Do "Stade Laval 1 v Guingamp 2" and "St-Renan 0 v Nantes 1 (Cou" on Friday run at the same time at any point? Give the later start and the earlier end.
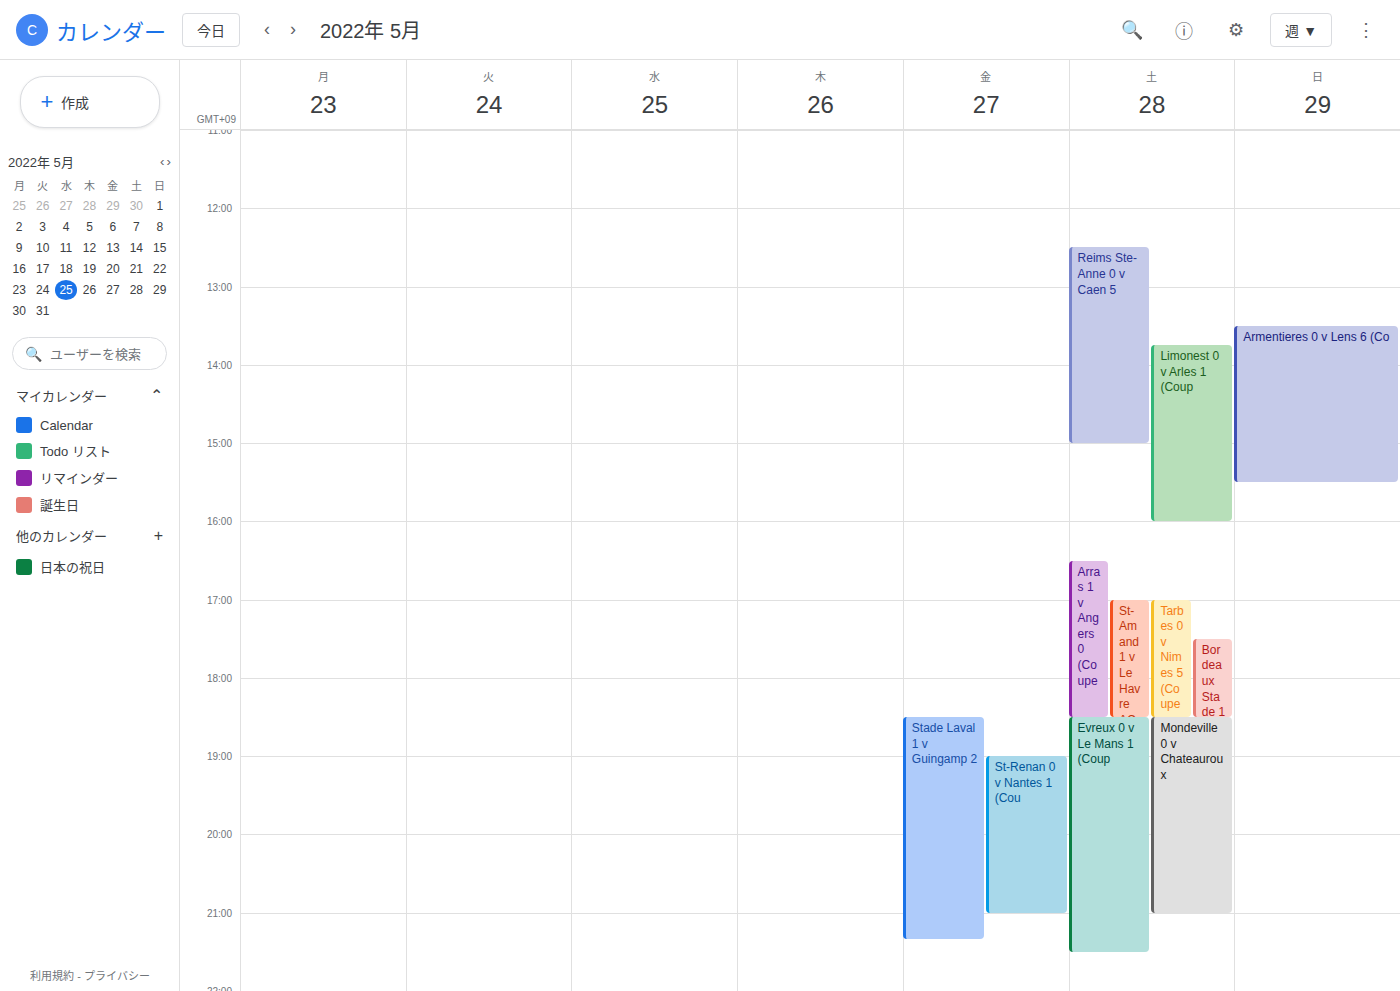
"St-Renan 0 v Nantes 1 (Cou" runs 7:00 PM to 9:00 PM, inside "Stade Laval 1 v Guingamp 2" -- they overlap.